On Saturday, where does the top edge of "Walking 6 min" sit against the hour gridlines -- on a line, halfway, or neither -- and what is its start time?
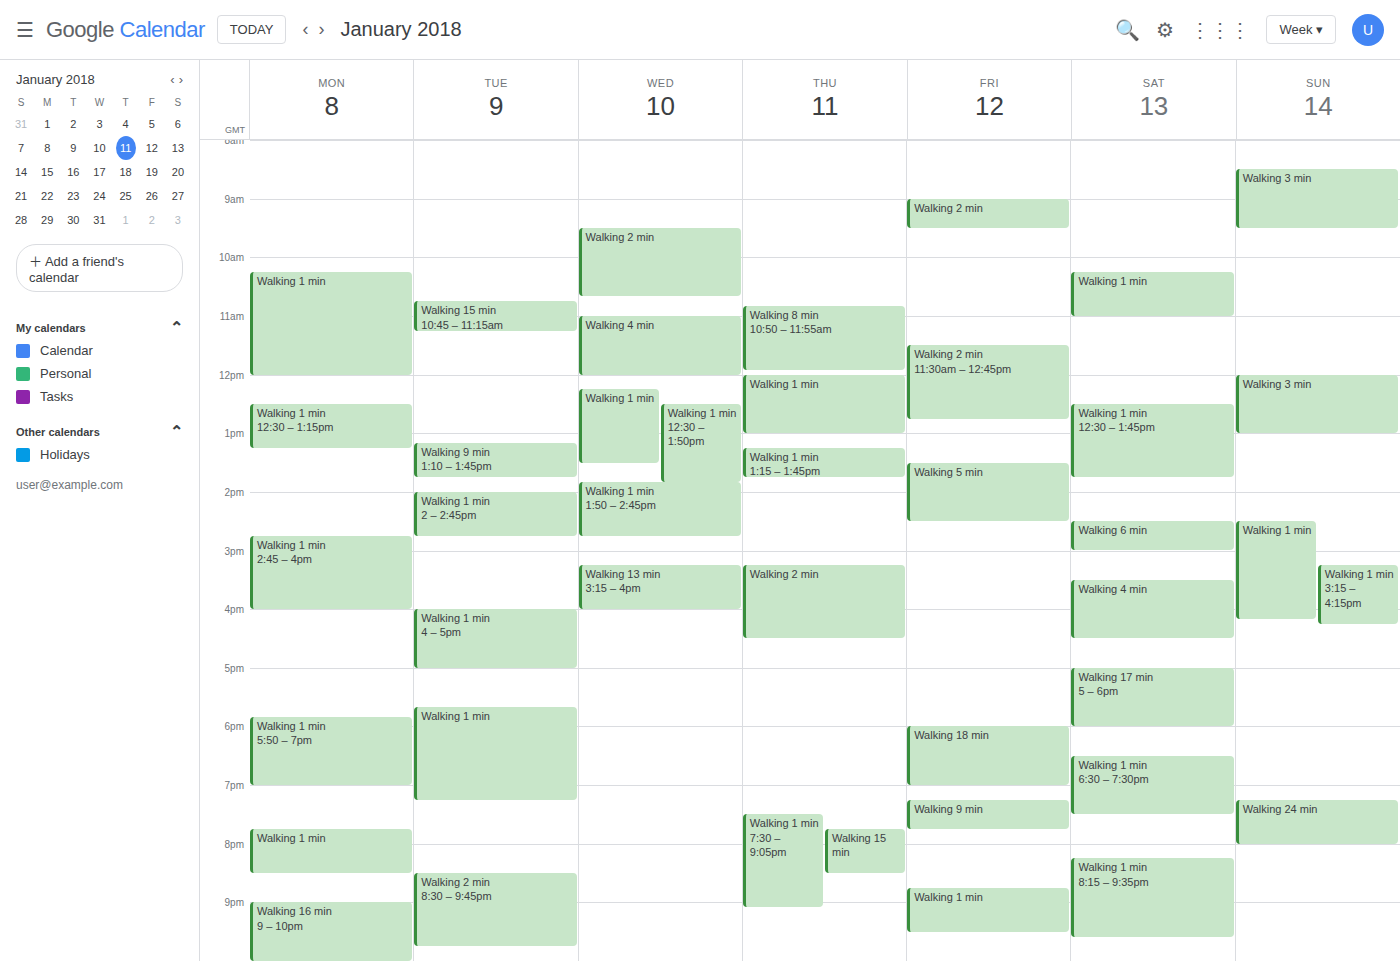
14:30 -- halfway between the 14:00 and 15:00 lines.